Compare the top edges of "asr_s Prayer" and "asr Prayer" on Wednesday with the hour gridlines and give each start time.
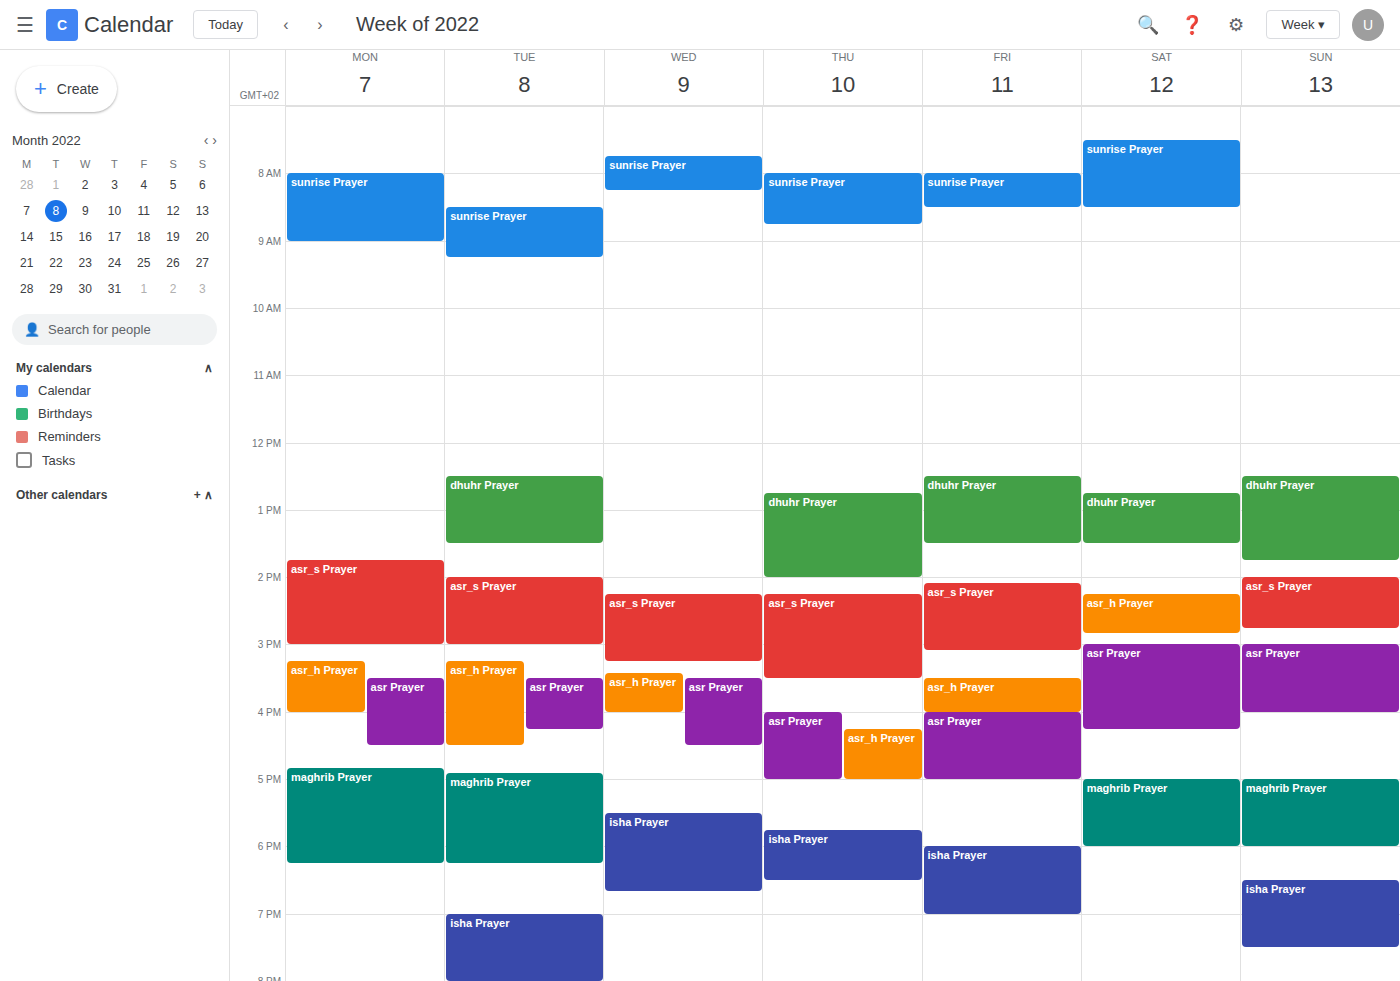
"asr_s Prayer": 2:15 PM, neither: a quarter of the way from the 2 PM line to the 3 PM line. "asr Prayer": 3:30 PM, halfway between the 3 PM and 4 PM lines.